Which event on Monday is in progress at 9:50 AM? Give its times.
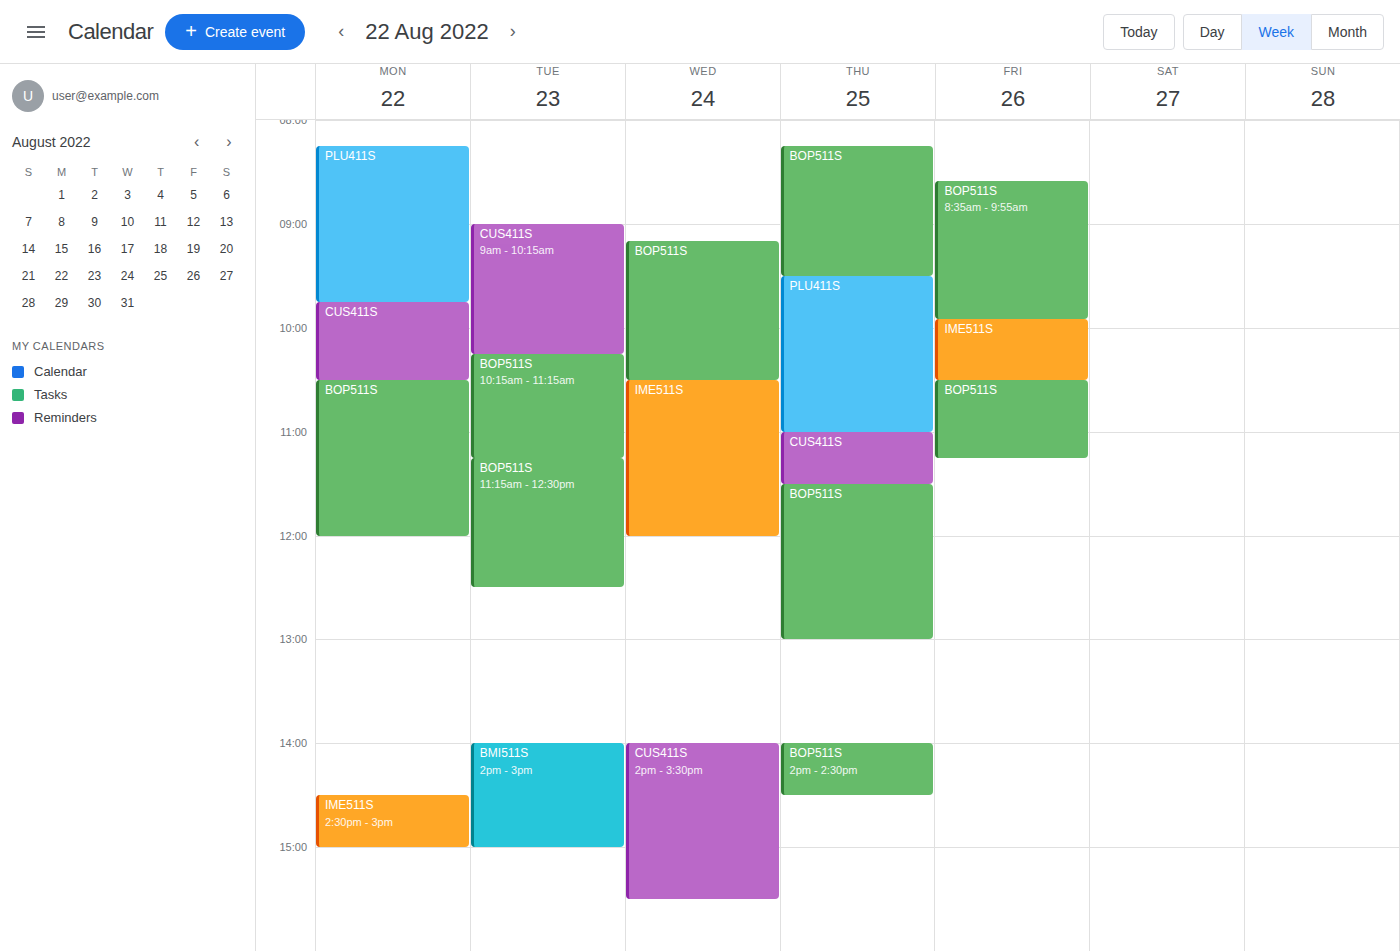
"CUS411S", 9:45 AM to 10:30 AM